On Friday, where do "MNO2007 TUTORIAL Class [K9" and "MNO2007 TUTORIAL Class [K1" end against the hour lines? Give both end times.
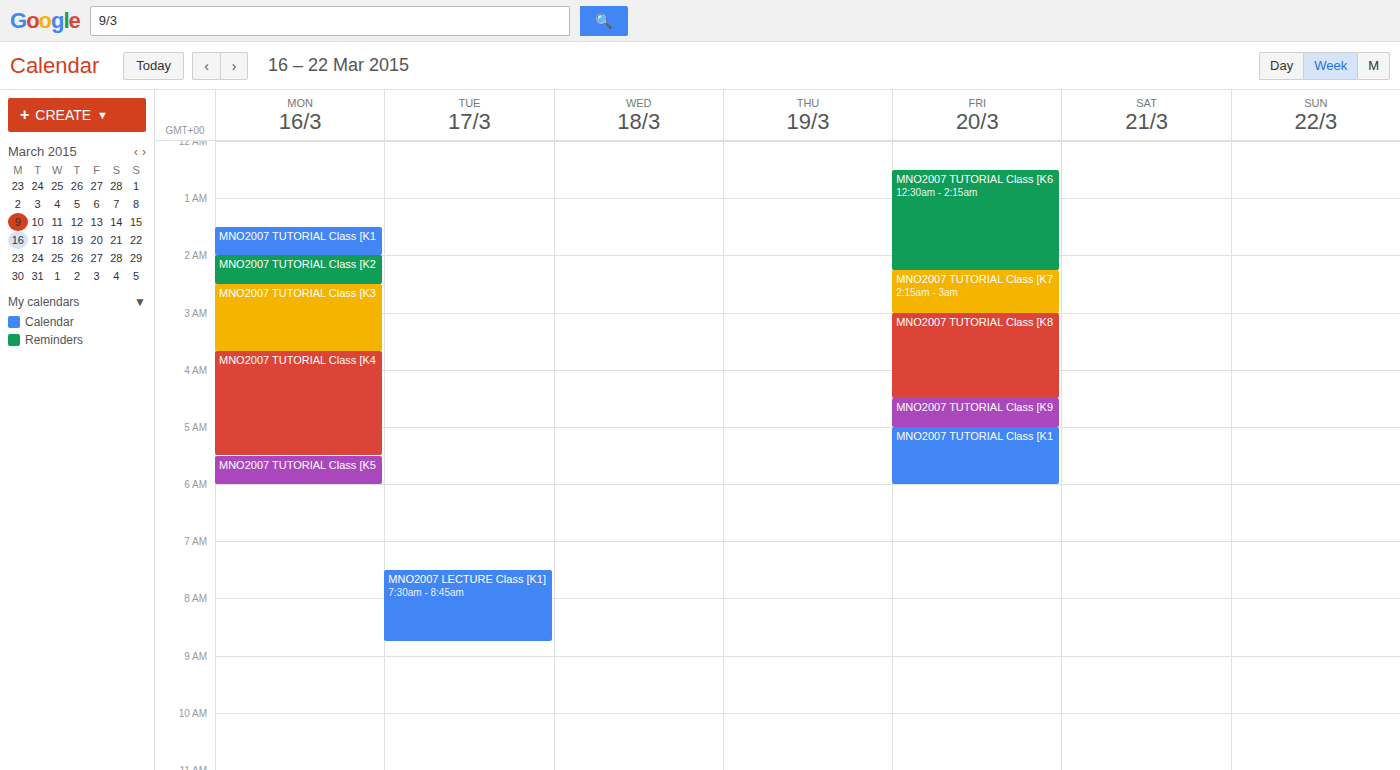
"MNO2007 TUTORIAL Class [K9": 5:00 AM, exactly on the 5 AM line. "MNO2007 TUTORIAL Class [K1": 6:00 AM, exactly on the 6 AM line.